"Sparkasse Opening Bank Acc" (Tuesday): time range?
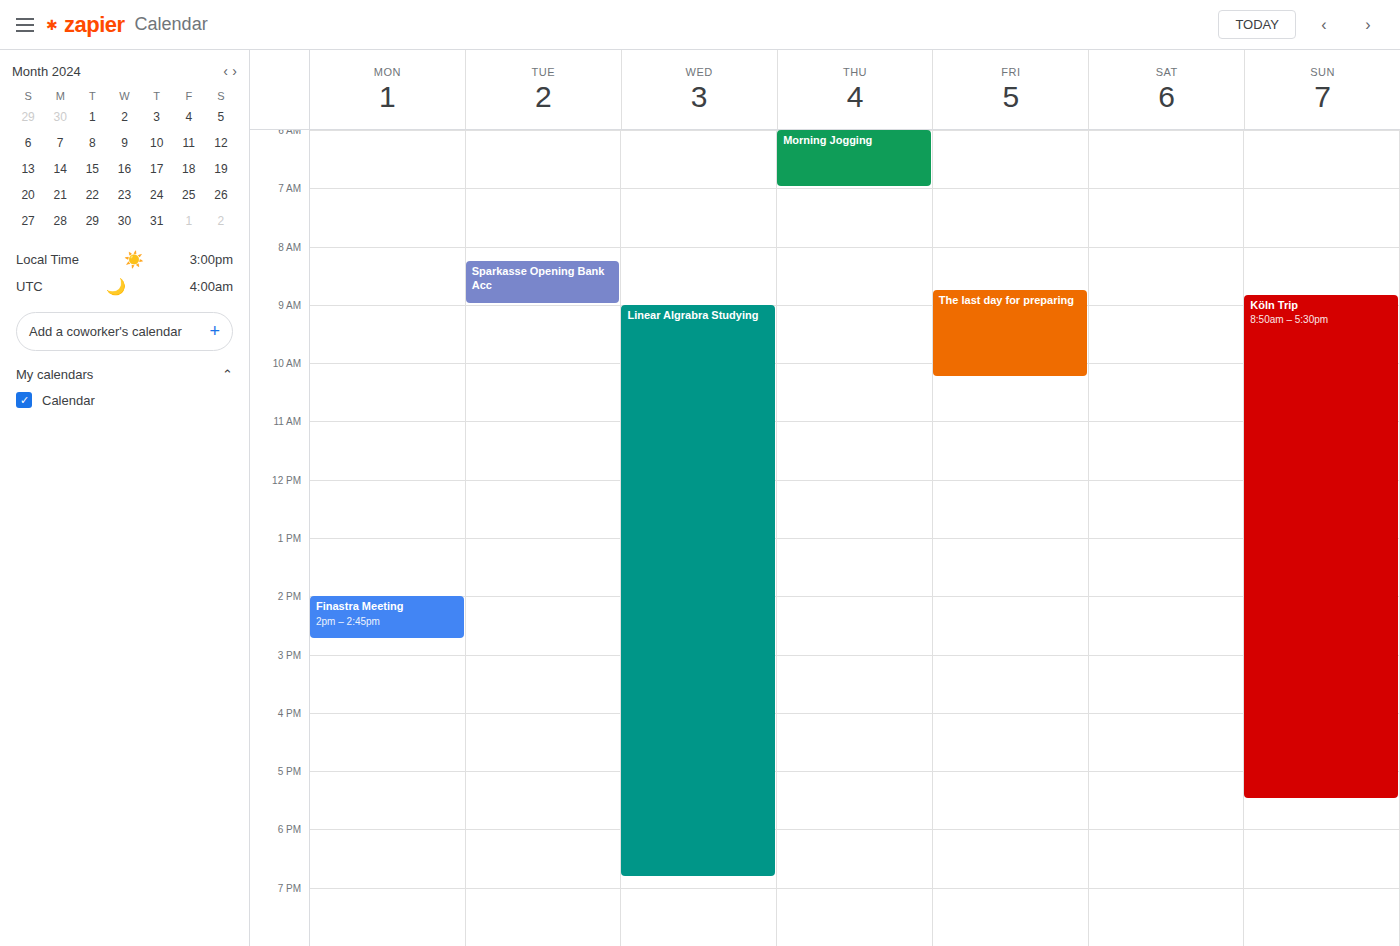
8:15 AM to 9:00 AM